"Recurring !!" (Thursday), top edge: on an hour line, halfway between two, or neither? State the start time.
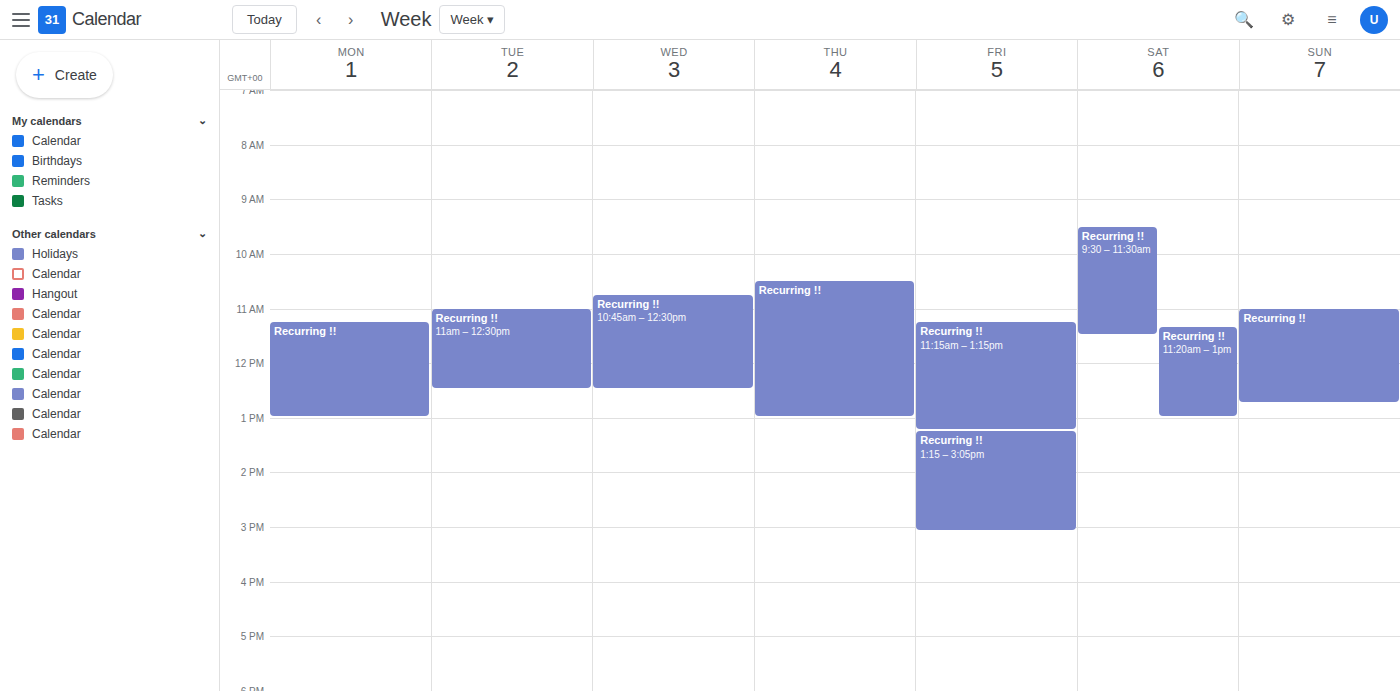
10:30 AM -- halfway between the 10 AM and 11 AM lines.